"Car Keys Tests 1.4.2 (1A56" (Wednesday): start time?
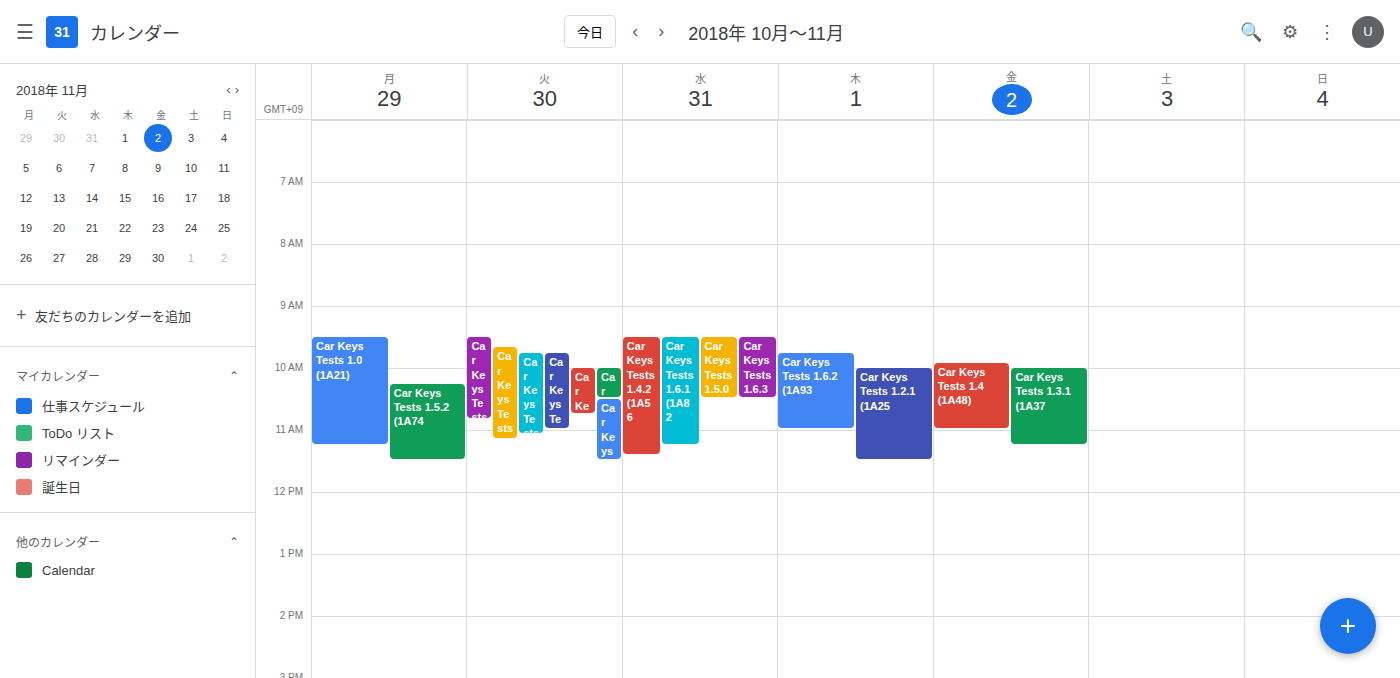
9:30 AM